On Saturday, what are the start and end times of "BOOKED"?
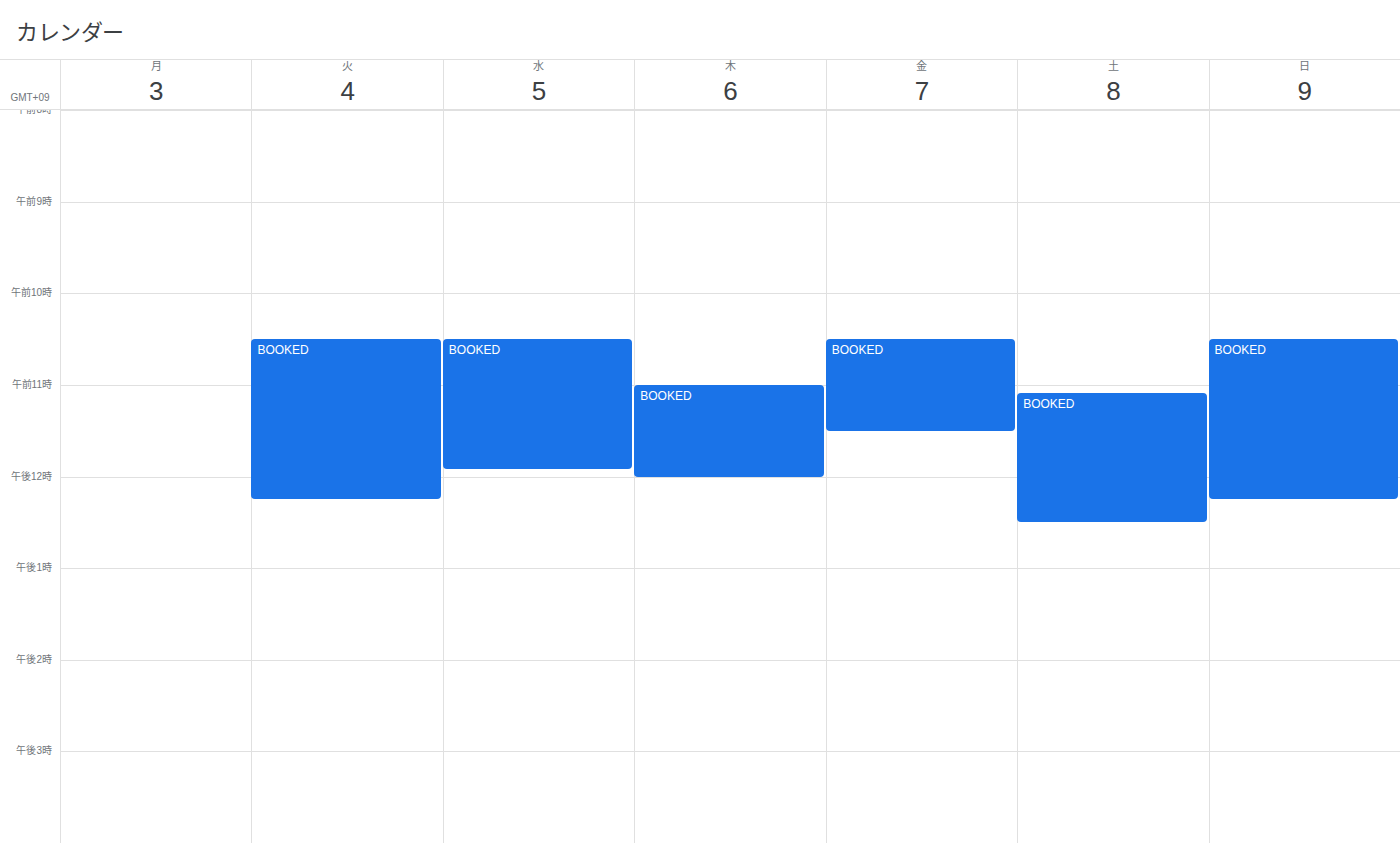
11:05 AM to 12:30 PM